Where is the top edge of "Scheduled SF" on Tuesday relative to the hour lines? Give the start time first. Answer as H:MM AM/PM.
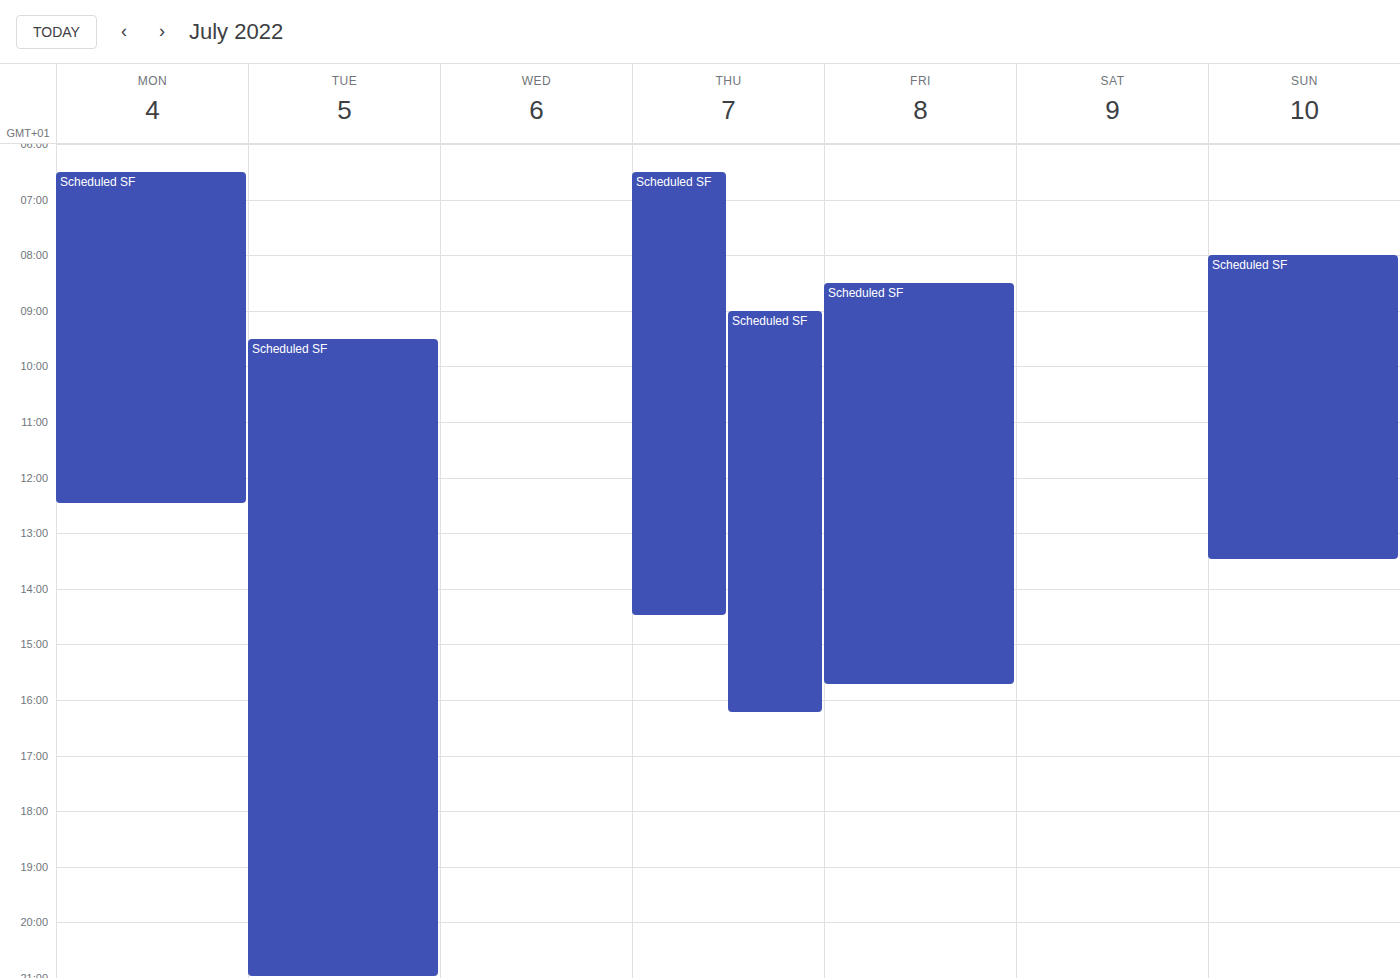
9:30 AM -- halfway between the 9 AM and 10 AM lines.